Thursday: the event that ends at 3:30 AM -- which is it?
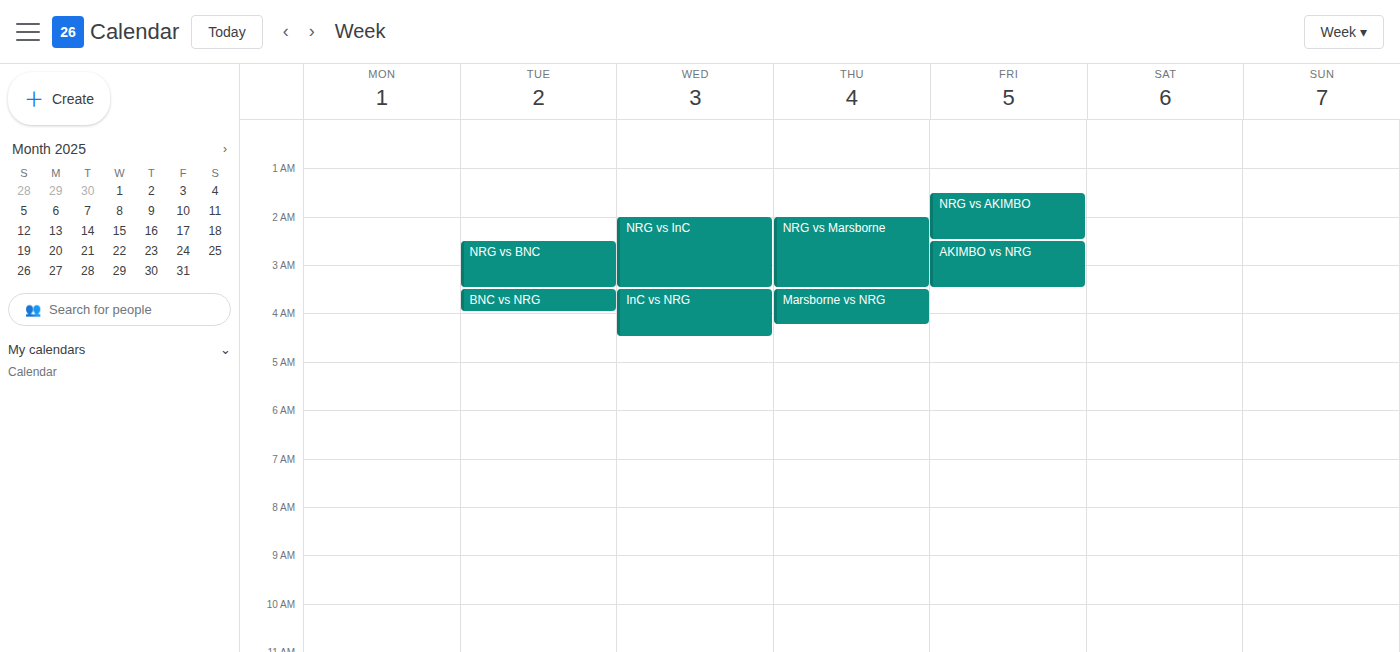
"NRG vs Marsborne"